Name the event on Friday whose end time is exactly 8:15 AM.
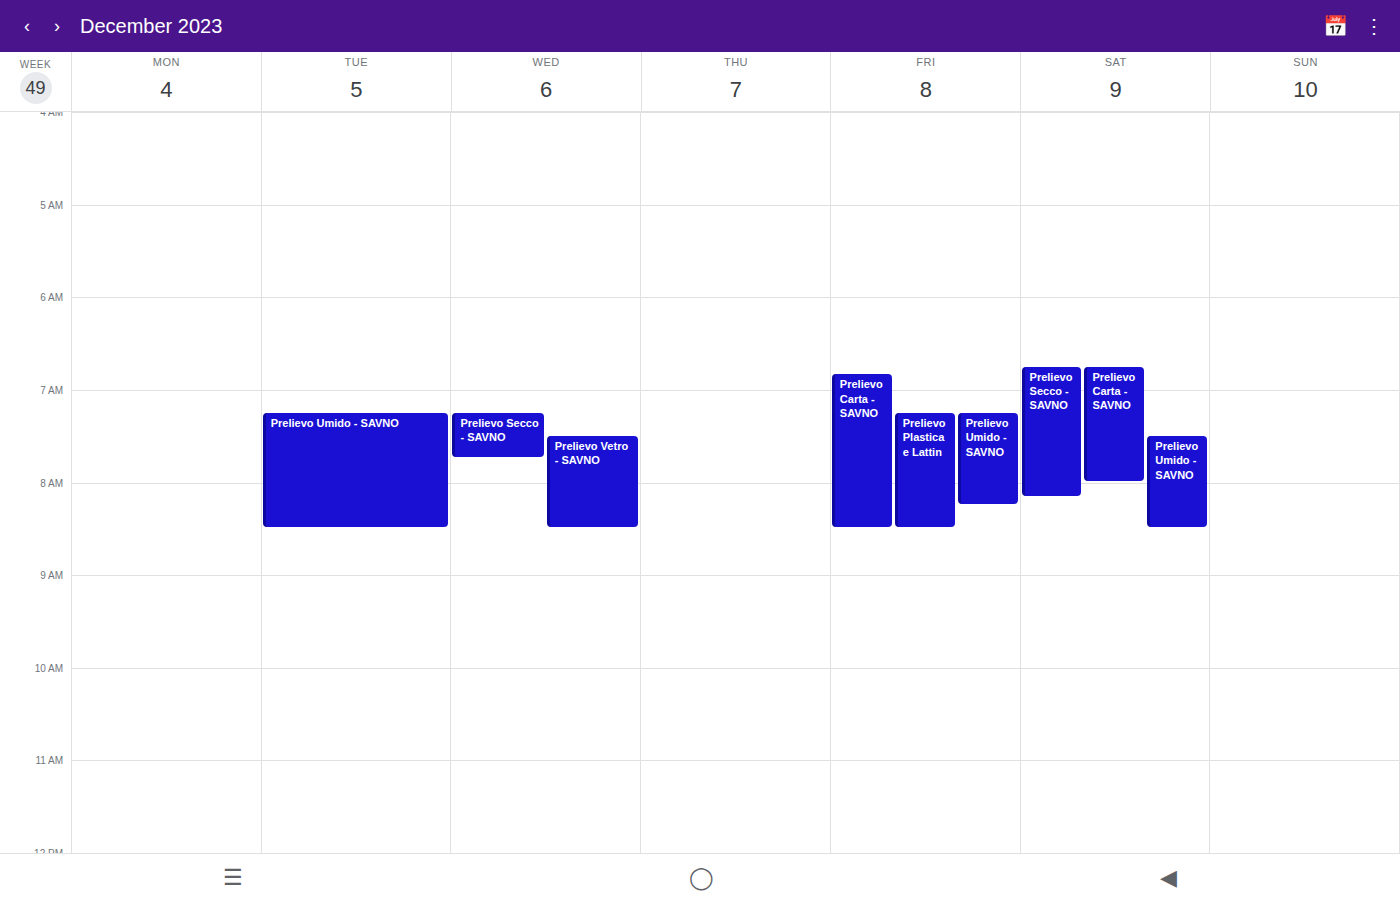
"Prelievo Umido - SAVNO"